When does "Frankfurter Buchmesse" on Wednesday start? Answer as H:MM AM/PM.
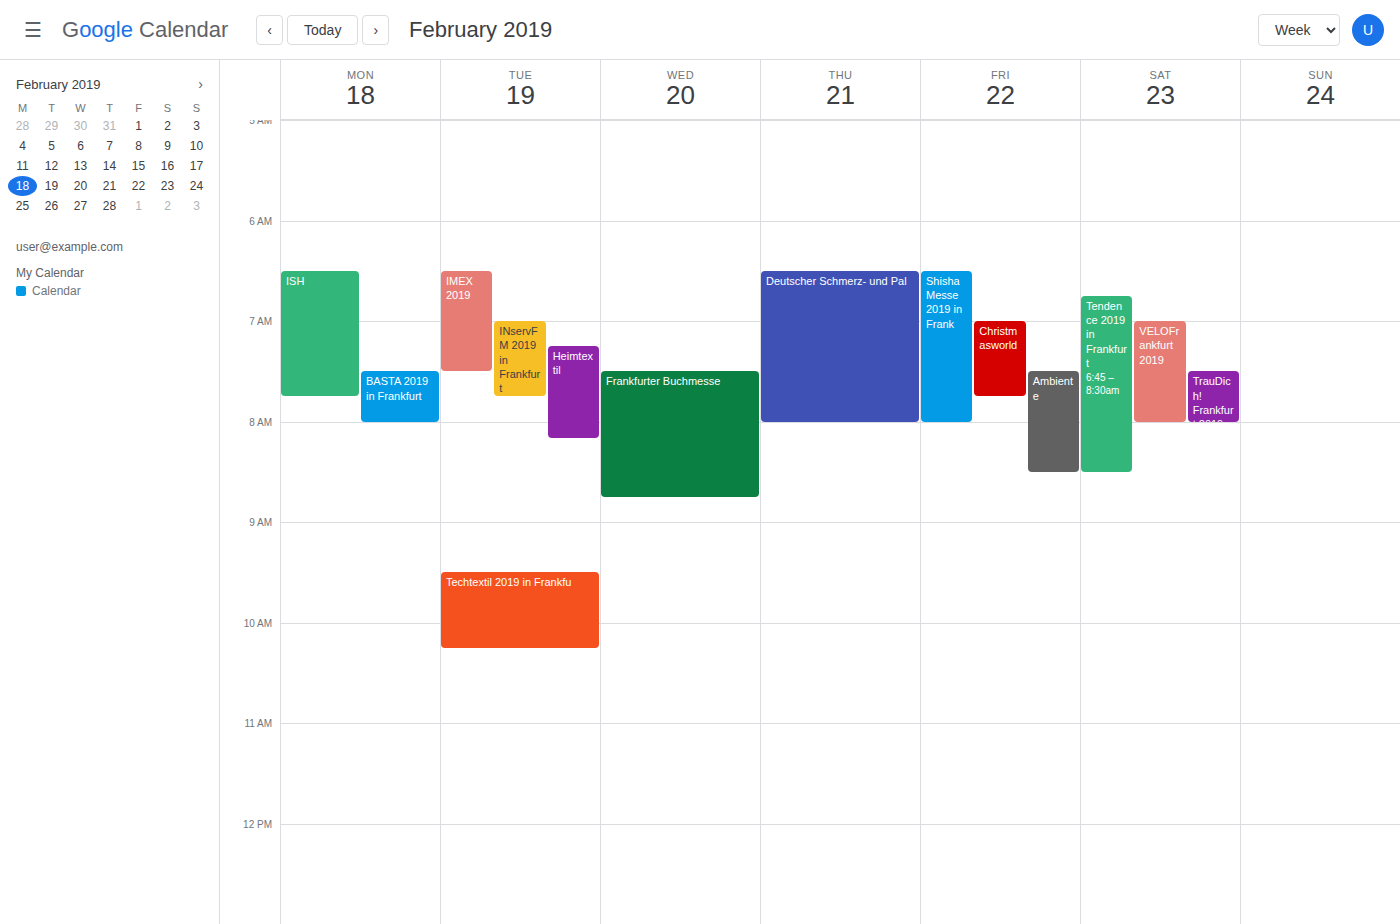
7:30 AM